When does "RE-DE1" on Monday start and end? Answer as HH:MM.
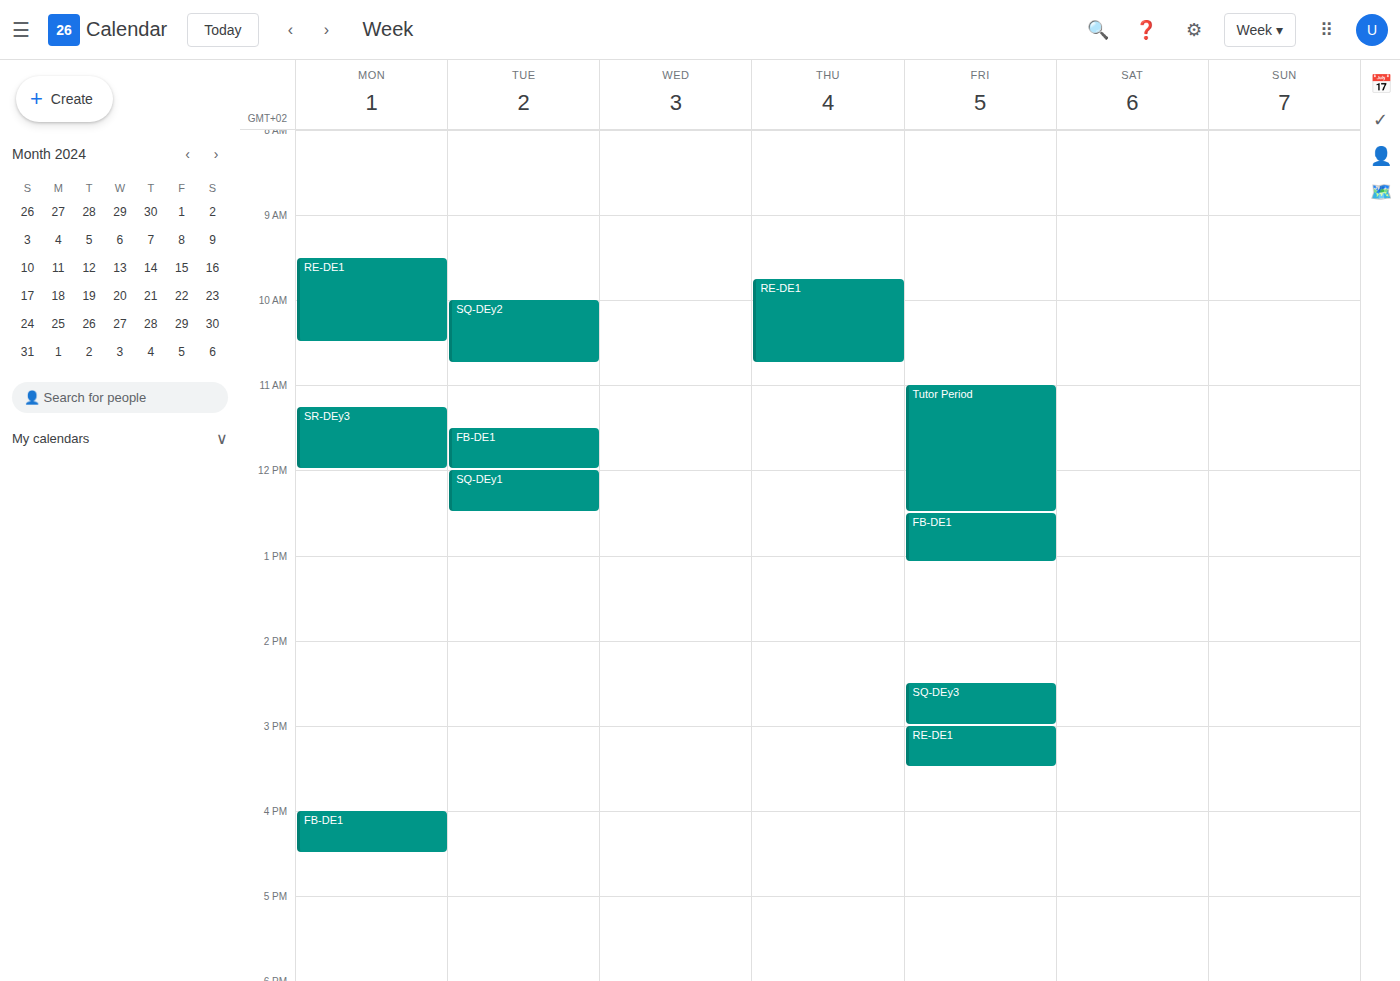
09:30 to 10:30